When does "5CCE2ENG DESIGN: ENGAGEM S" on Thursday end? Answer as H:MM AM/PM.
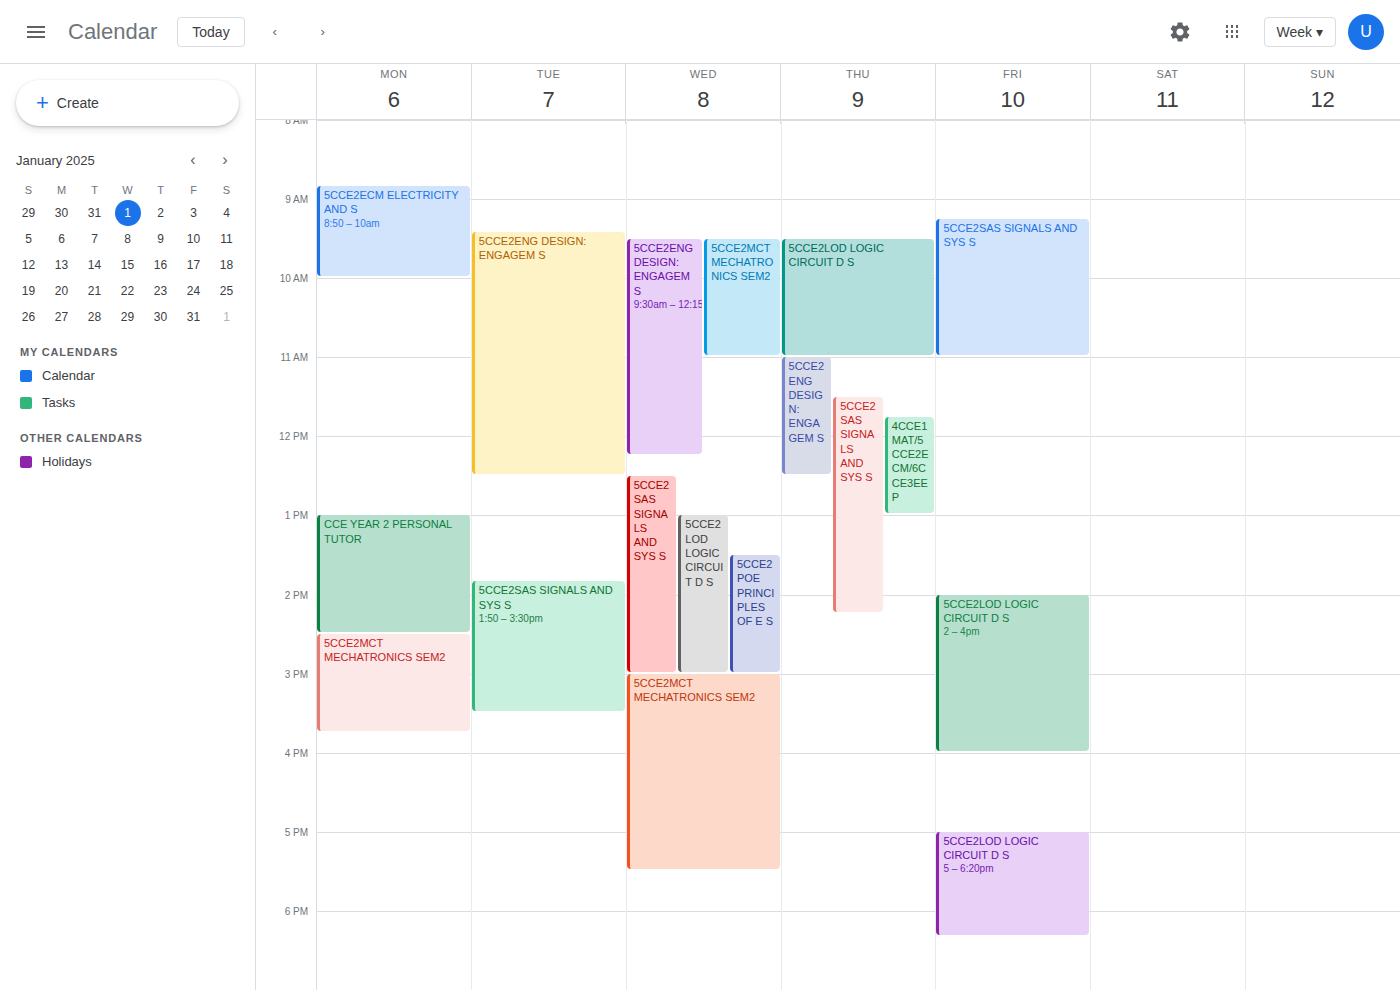
12:30 PM